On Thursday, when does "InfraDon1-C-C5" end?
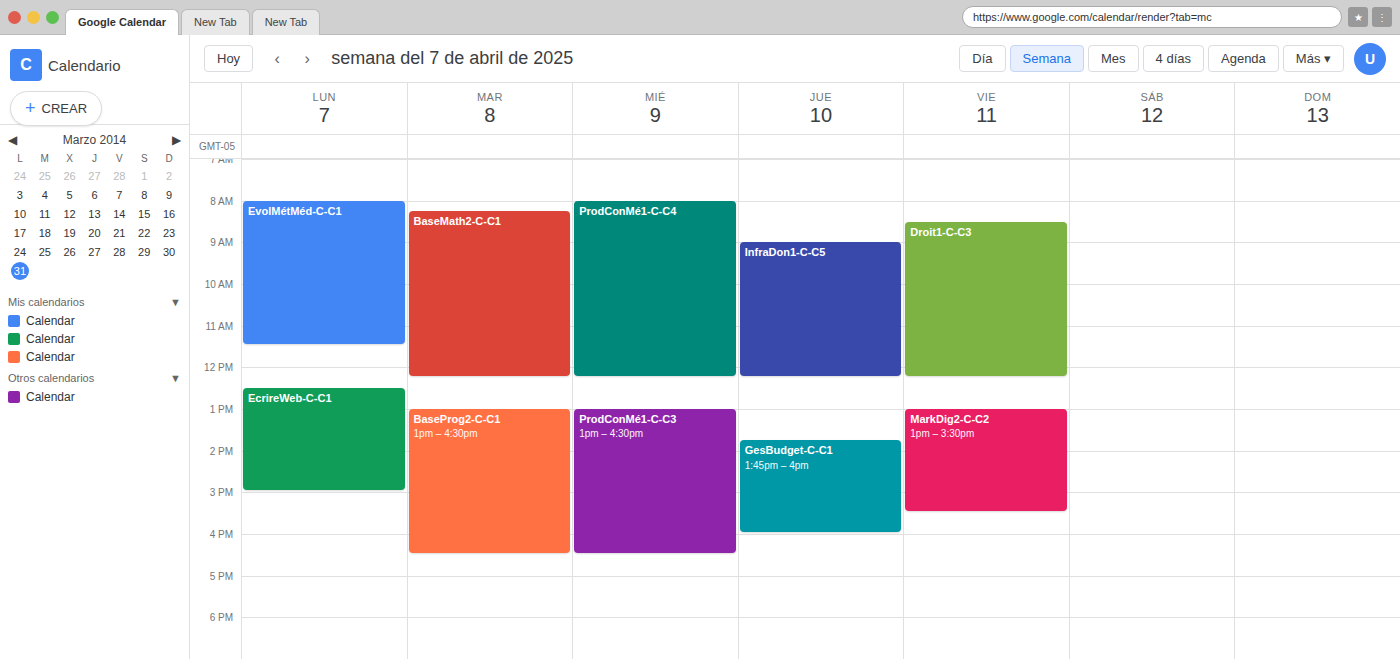
12:15